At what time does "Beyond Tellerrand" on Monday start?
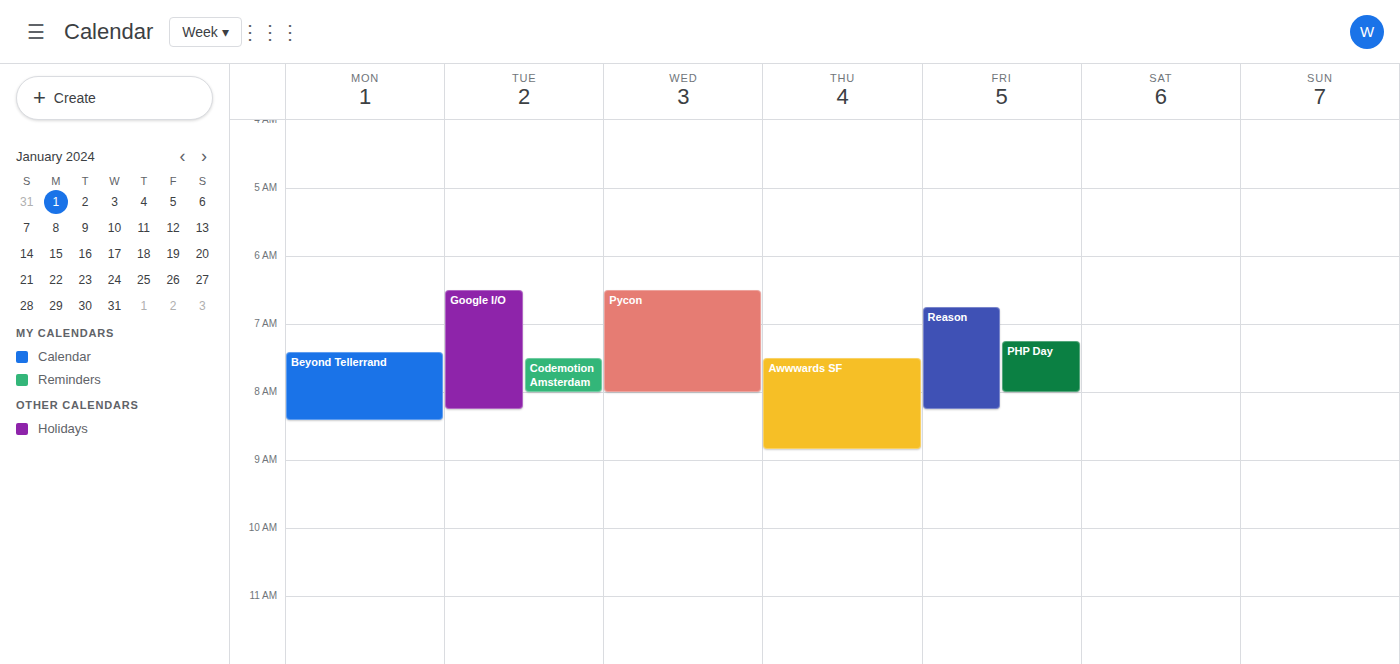
7:25 AM